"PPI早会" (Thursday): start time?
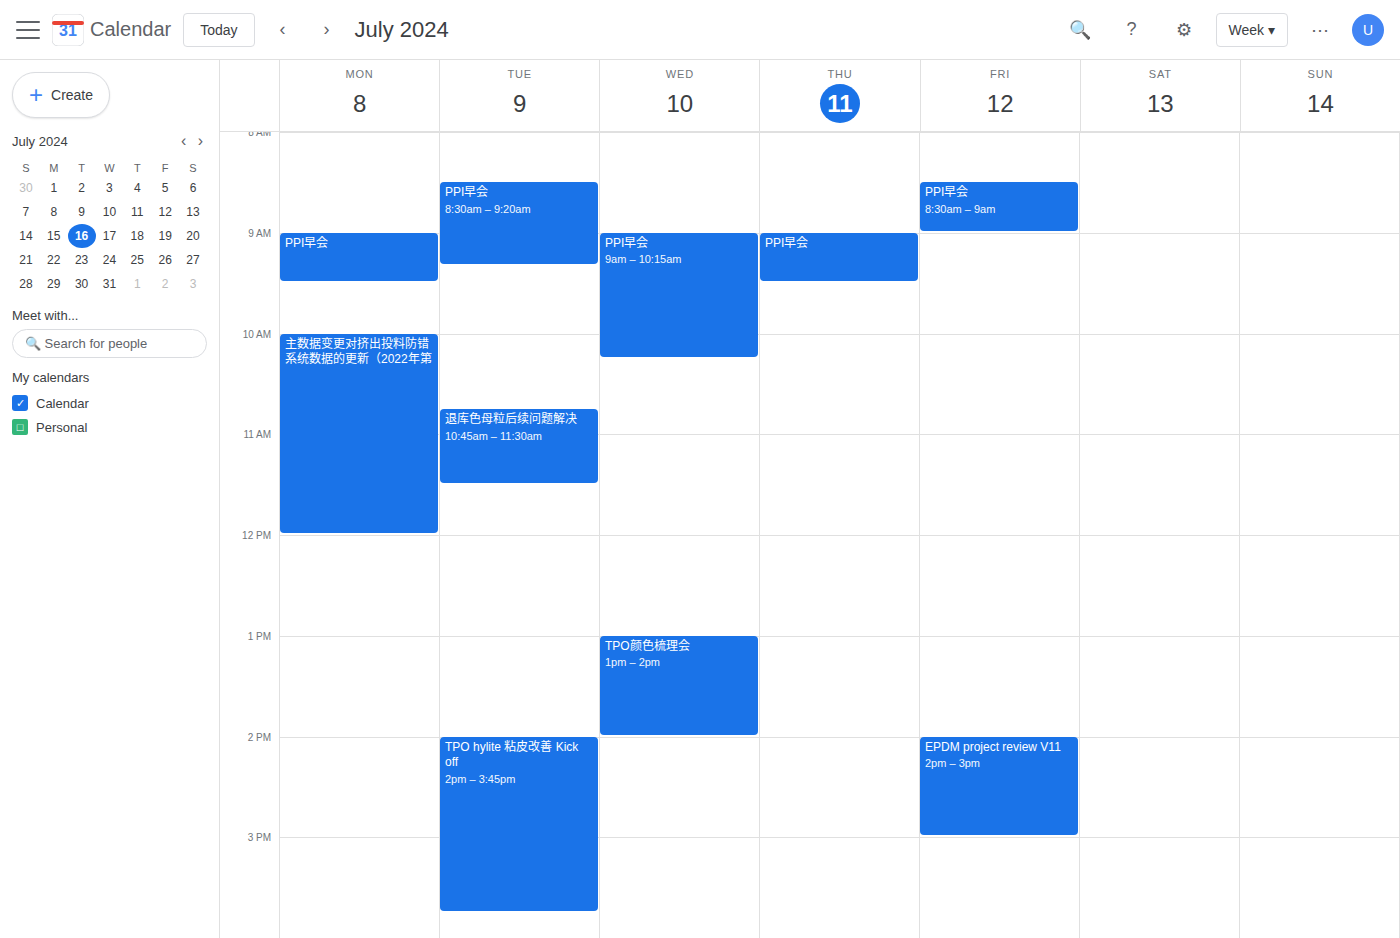
9:00 AM